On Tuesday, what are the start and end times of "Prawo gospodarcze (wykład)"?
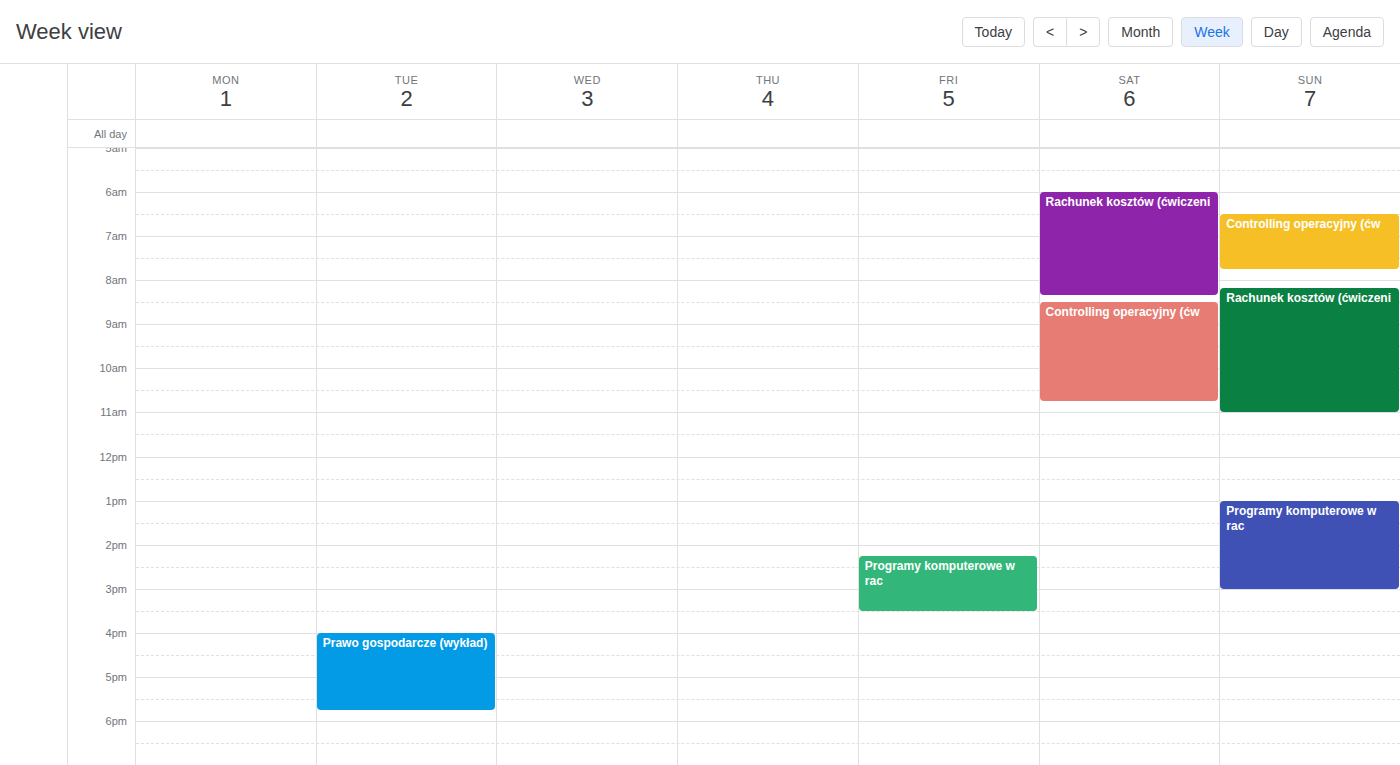
4:00 PM to 5:45 PM